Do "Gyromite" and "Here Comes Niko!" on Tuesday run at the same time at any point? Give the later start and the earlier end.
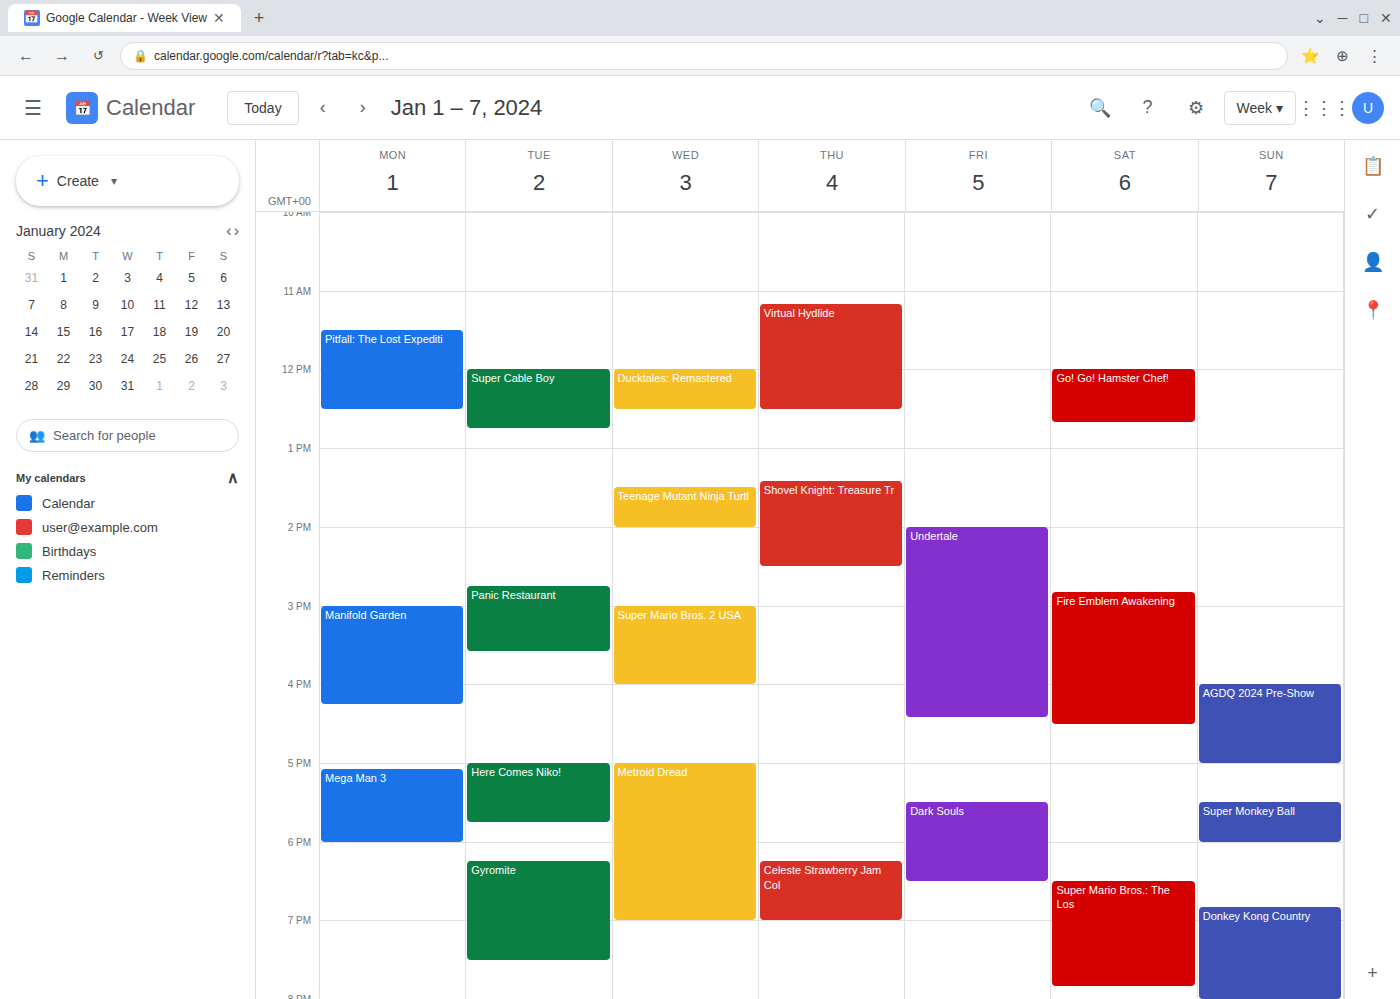
"Here Comes Niko!" ends at 5:45 PM and "Gyromite" starts at 6:15 PM -- no overlap.